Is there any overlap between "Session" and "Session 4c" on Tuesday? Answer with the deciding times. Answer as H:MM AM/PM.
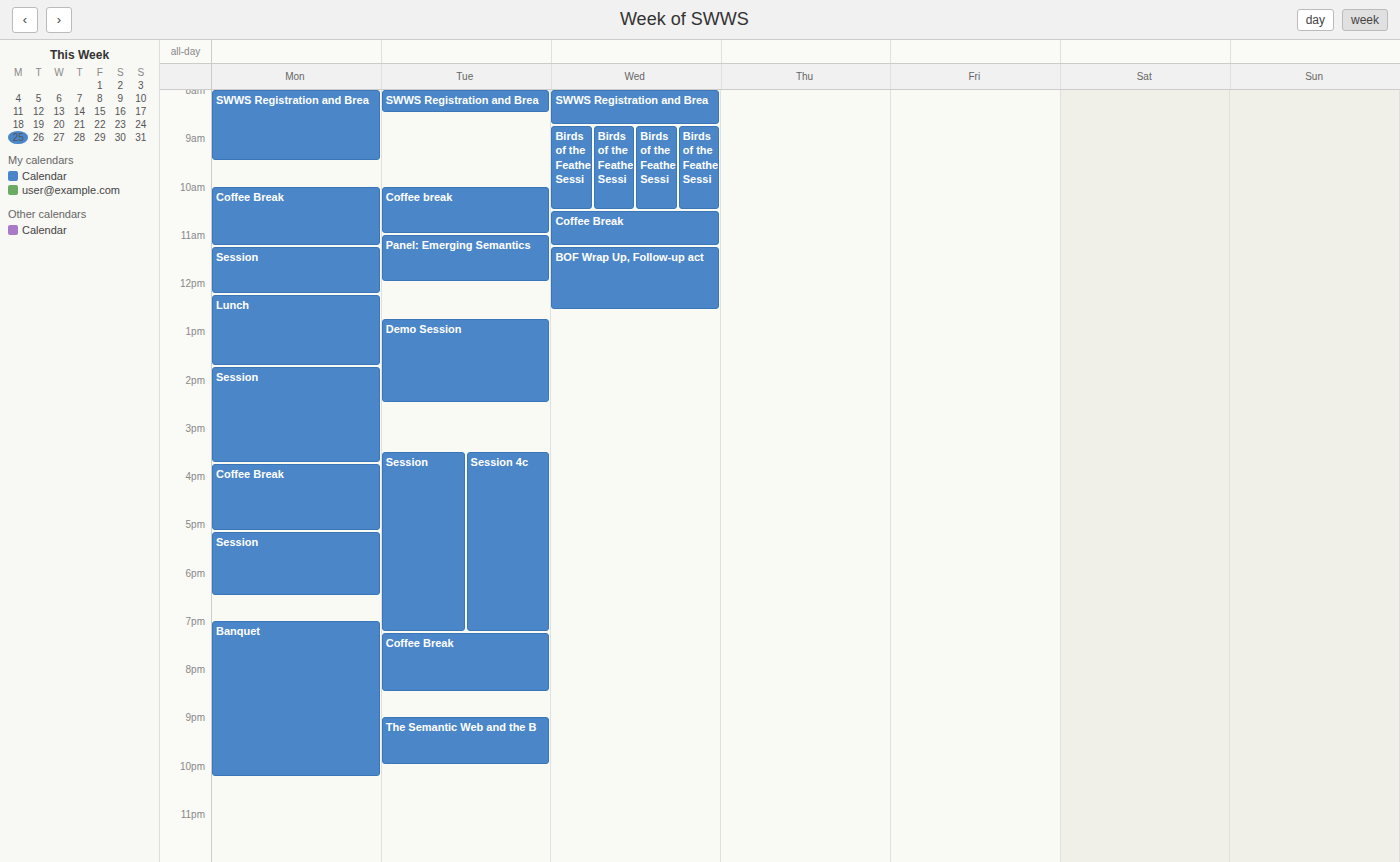
"Session" runs 3:30 PM to 7:15 PM, inside "Session 4c" -- they overlap.